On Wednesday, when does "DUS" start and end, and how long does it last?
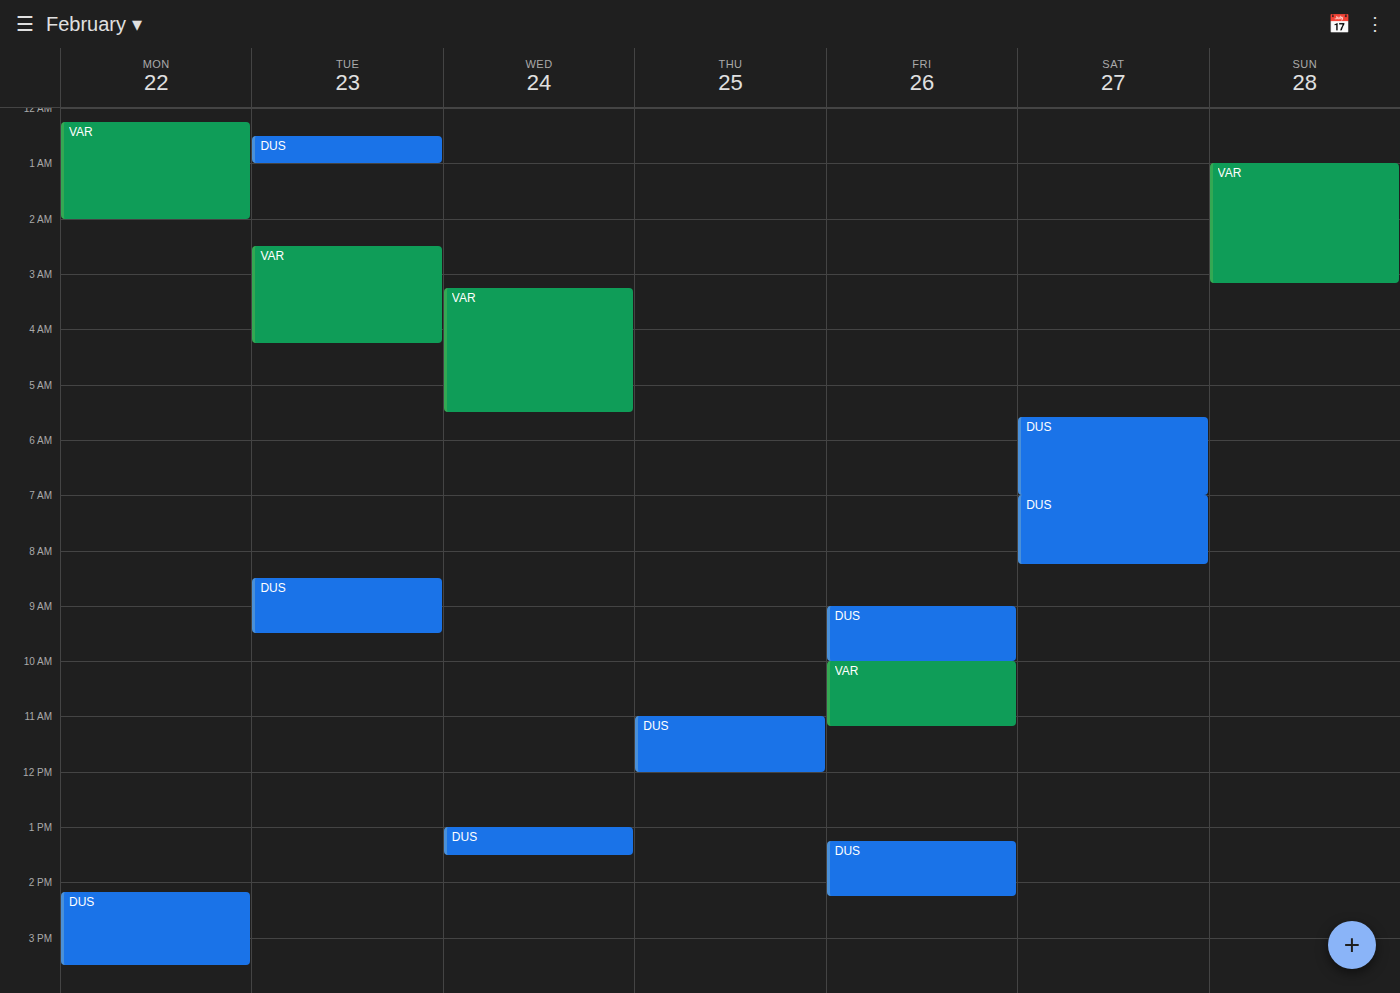
1:00 PM to 1:30 PM, 30 minutes